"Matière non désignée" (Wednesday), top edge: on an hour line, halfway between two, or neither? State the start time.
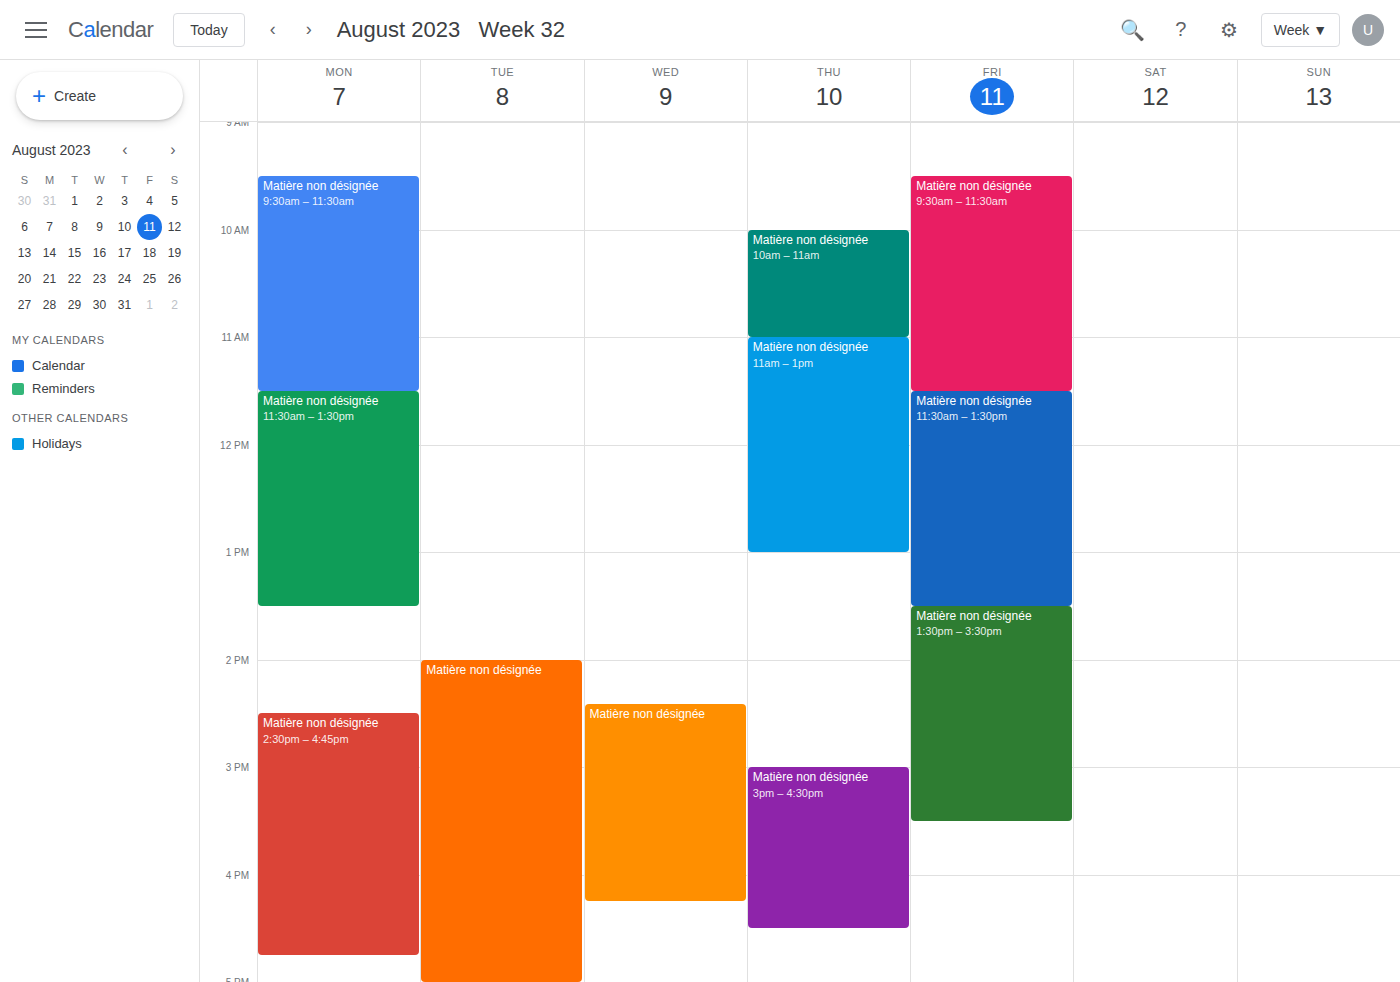
14:25 -- neither: 25 minutes below the 14:00 line and 35 minutes above the 15:00 line.